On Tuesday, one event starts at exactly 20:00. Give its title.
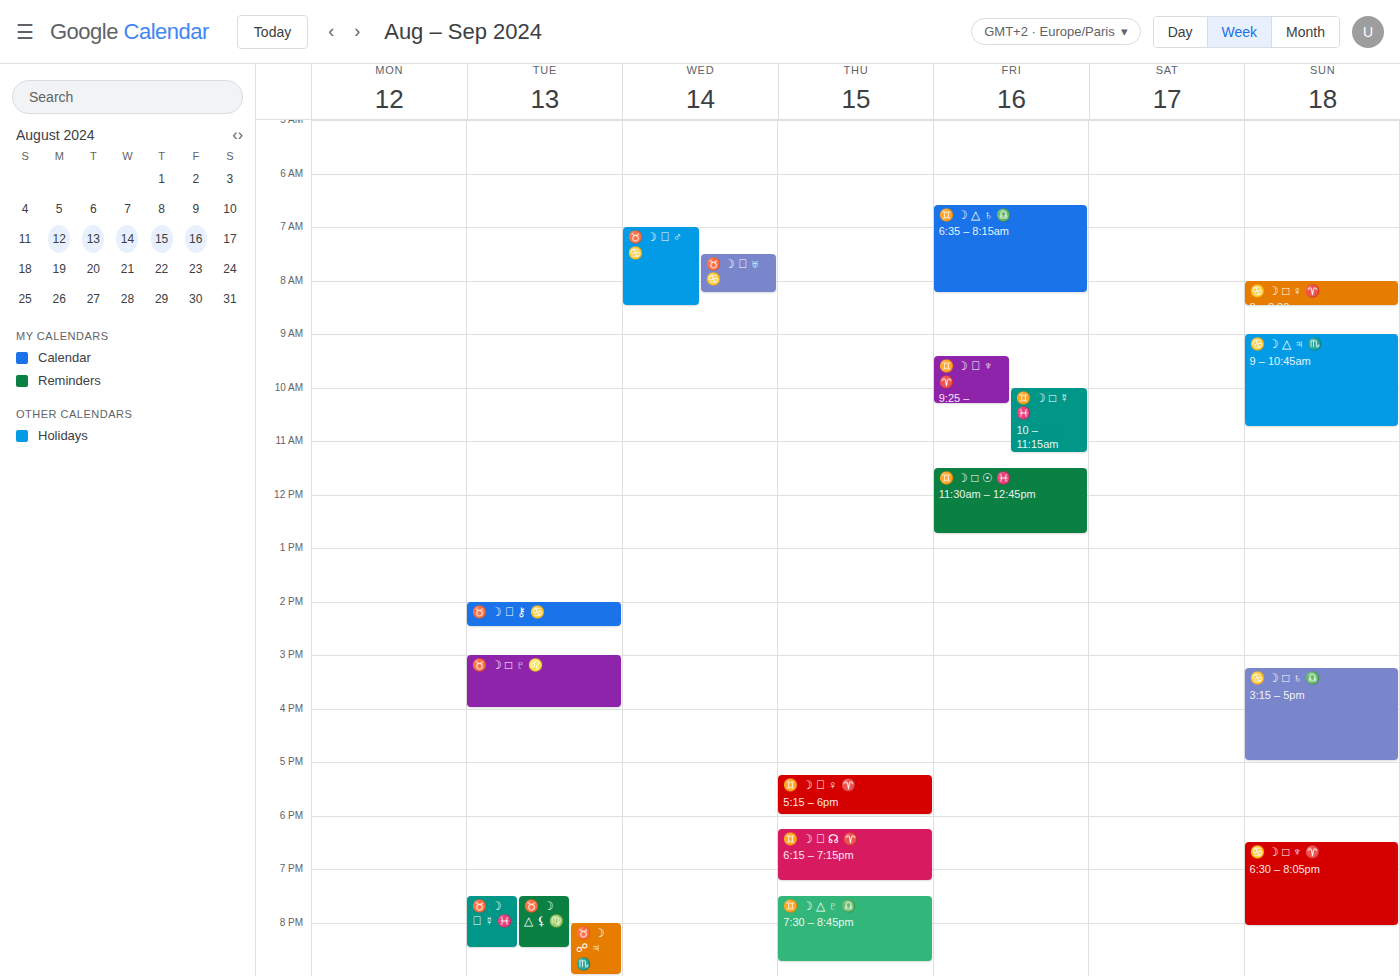
"♉️ ☽ ☍ ♃ ♏️"